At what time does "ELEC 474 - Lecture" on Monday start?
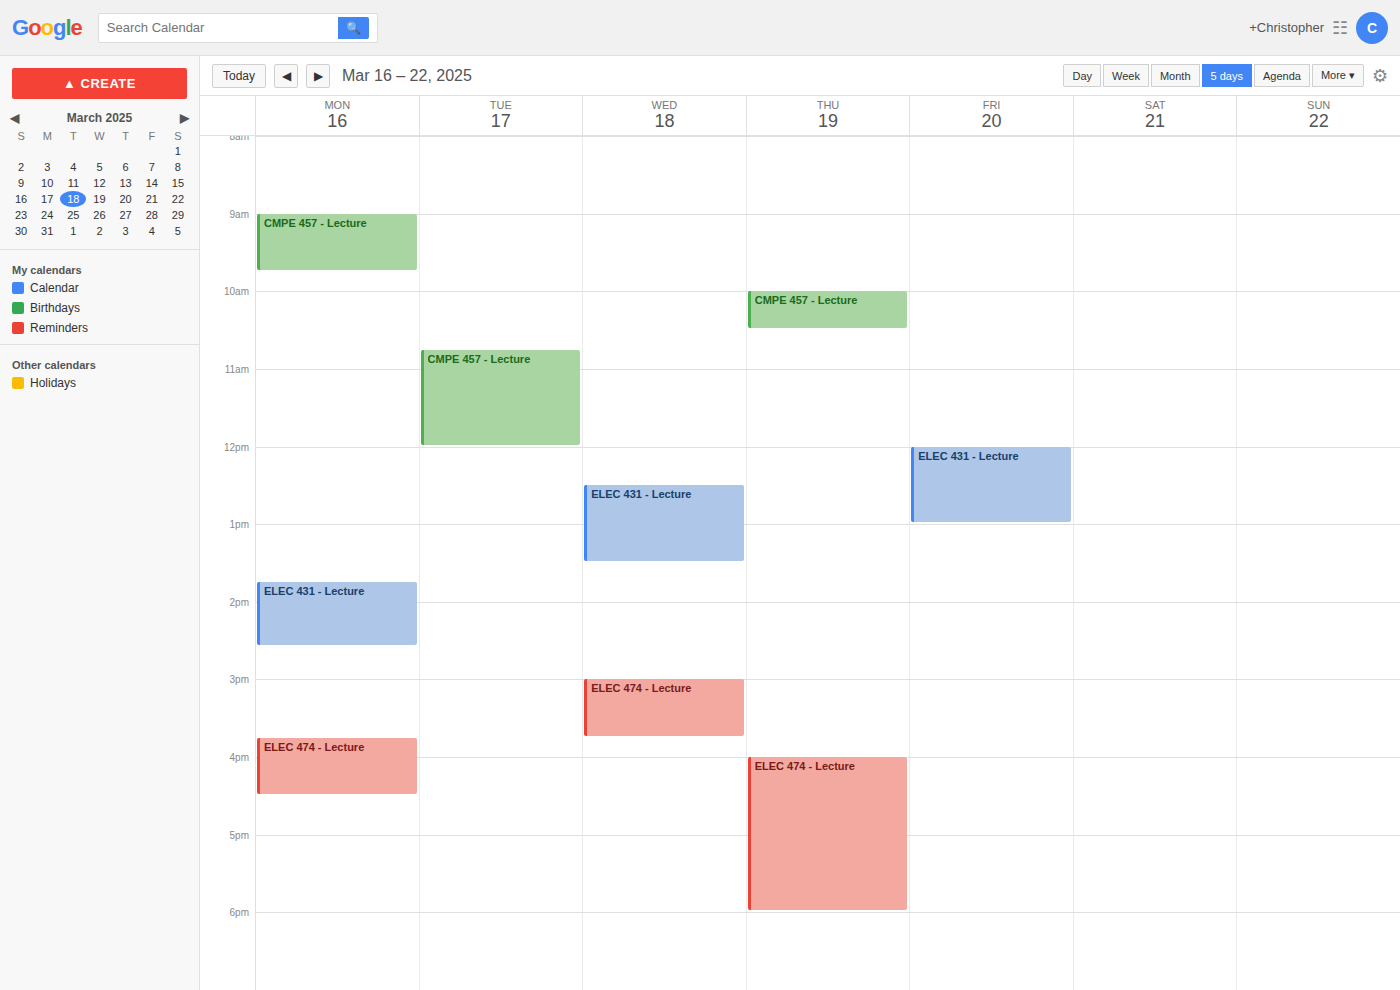
15:45